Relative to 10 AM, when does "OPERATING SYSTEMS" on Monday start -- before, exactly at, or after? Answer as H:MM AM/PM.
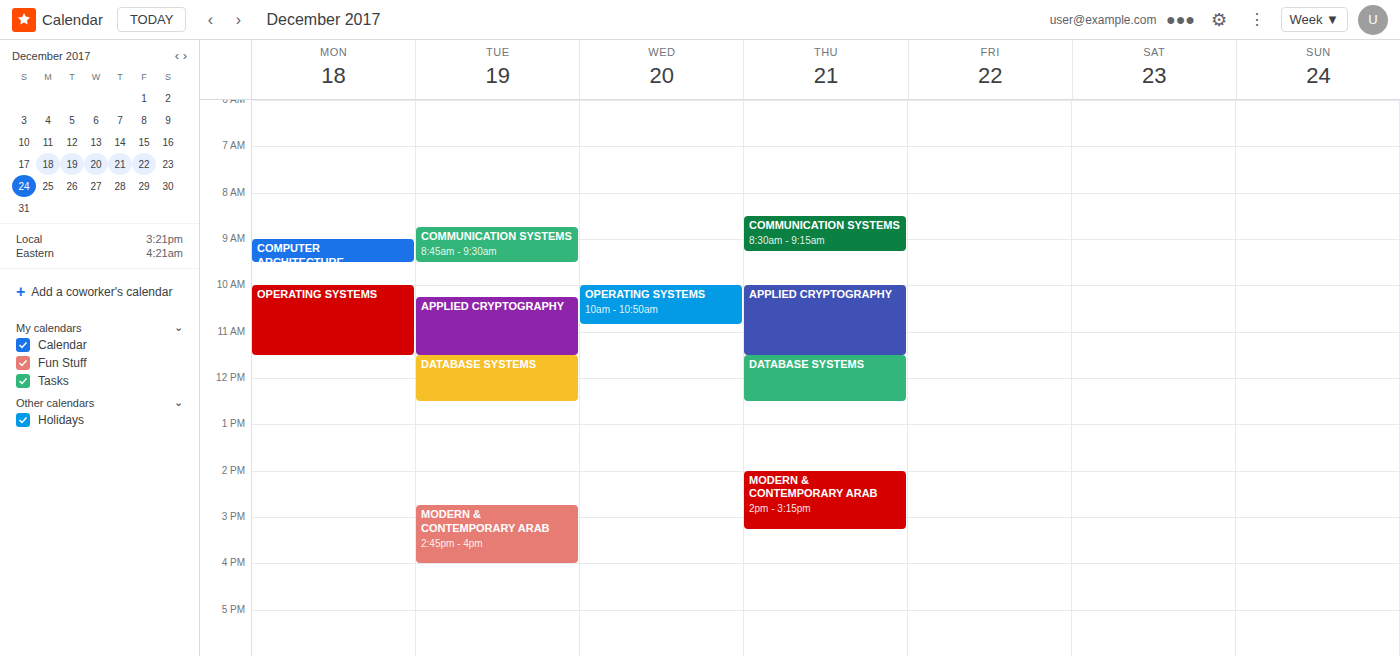
10:00 AM -- exactly at 10 AM, on the 10 AM line.